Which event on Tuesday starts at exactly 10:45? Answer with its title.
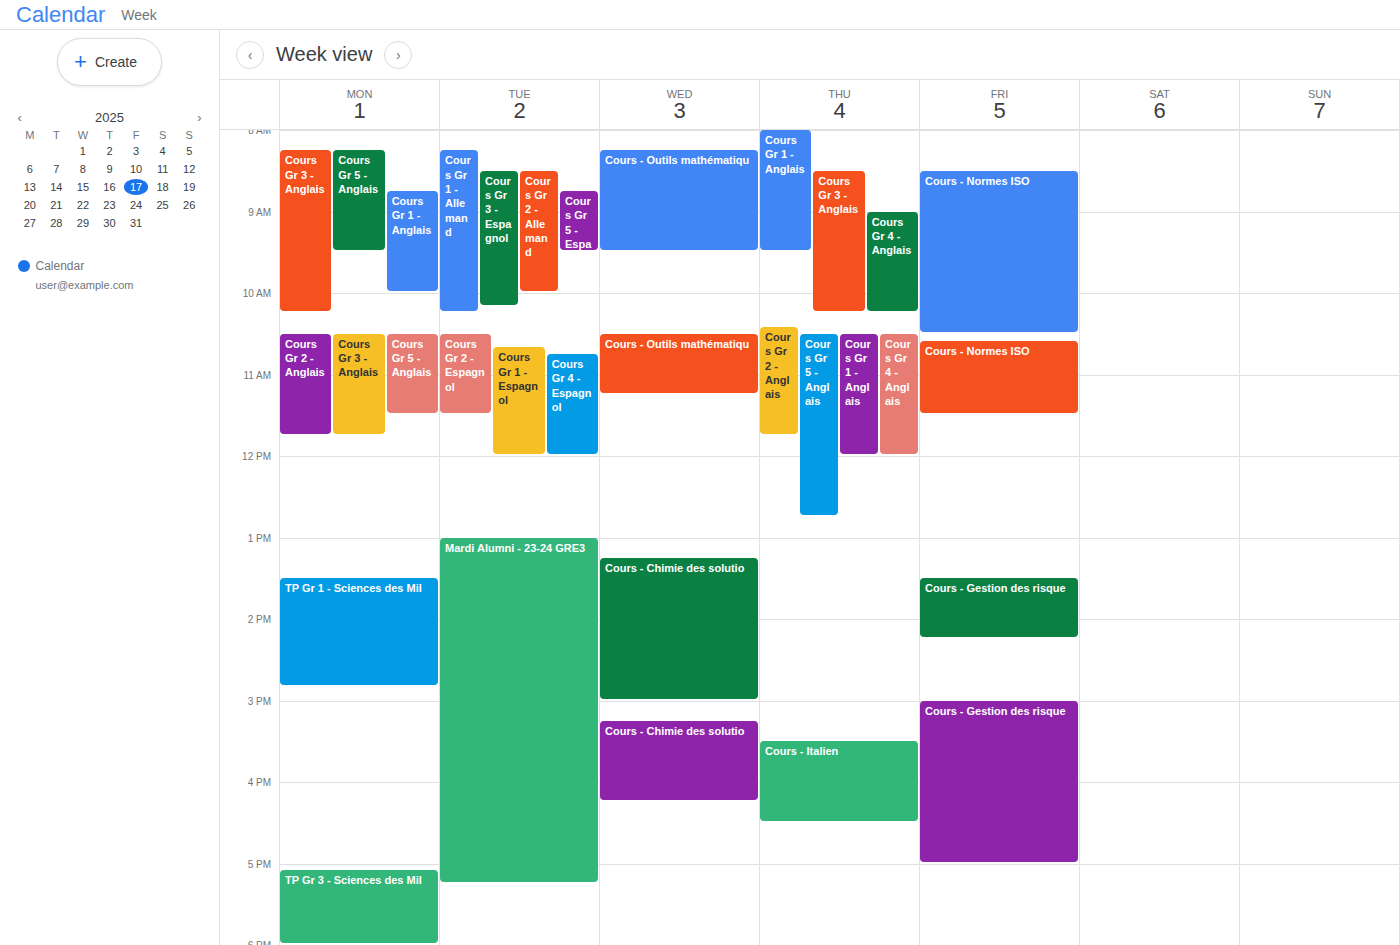
"Cours Gr 4 - Espagnol"